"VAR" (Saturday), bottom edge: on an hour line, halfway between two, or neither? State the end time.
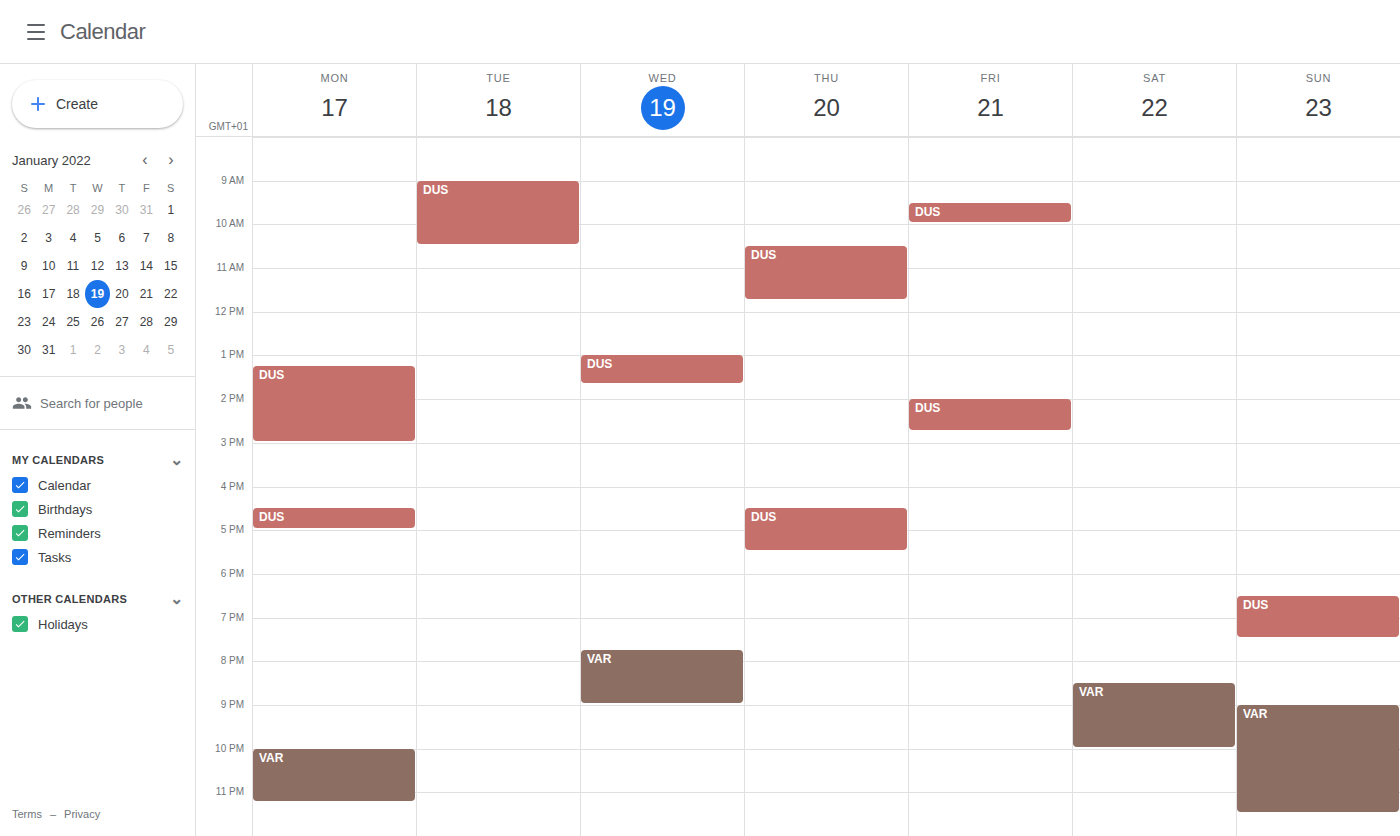
10:00 PM -- exactly on the 10 PM line.